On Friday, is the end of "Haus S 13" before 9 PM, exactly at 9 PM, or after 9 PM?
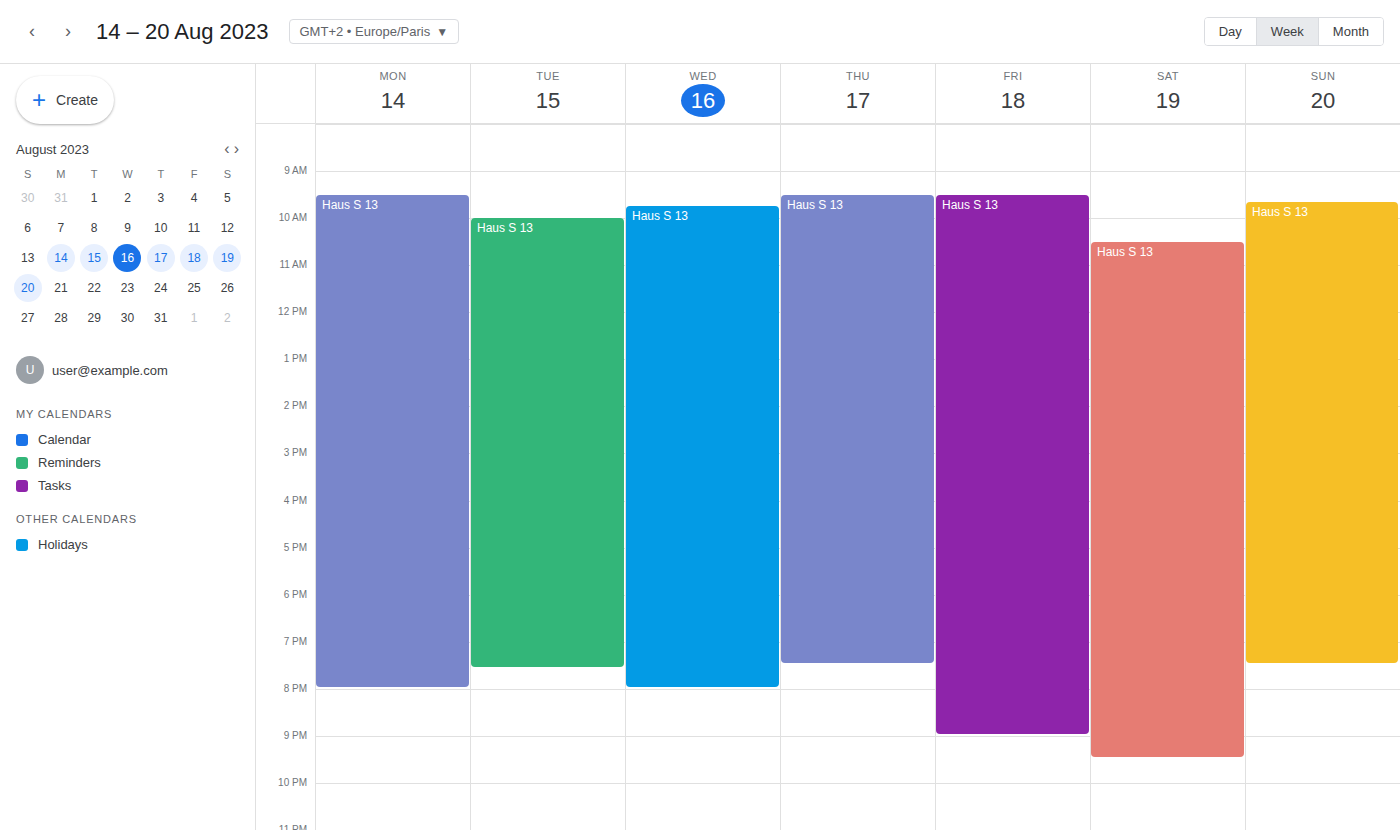
9:00 PM -- exactly at 9 PM, on the 9 PM line.